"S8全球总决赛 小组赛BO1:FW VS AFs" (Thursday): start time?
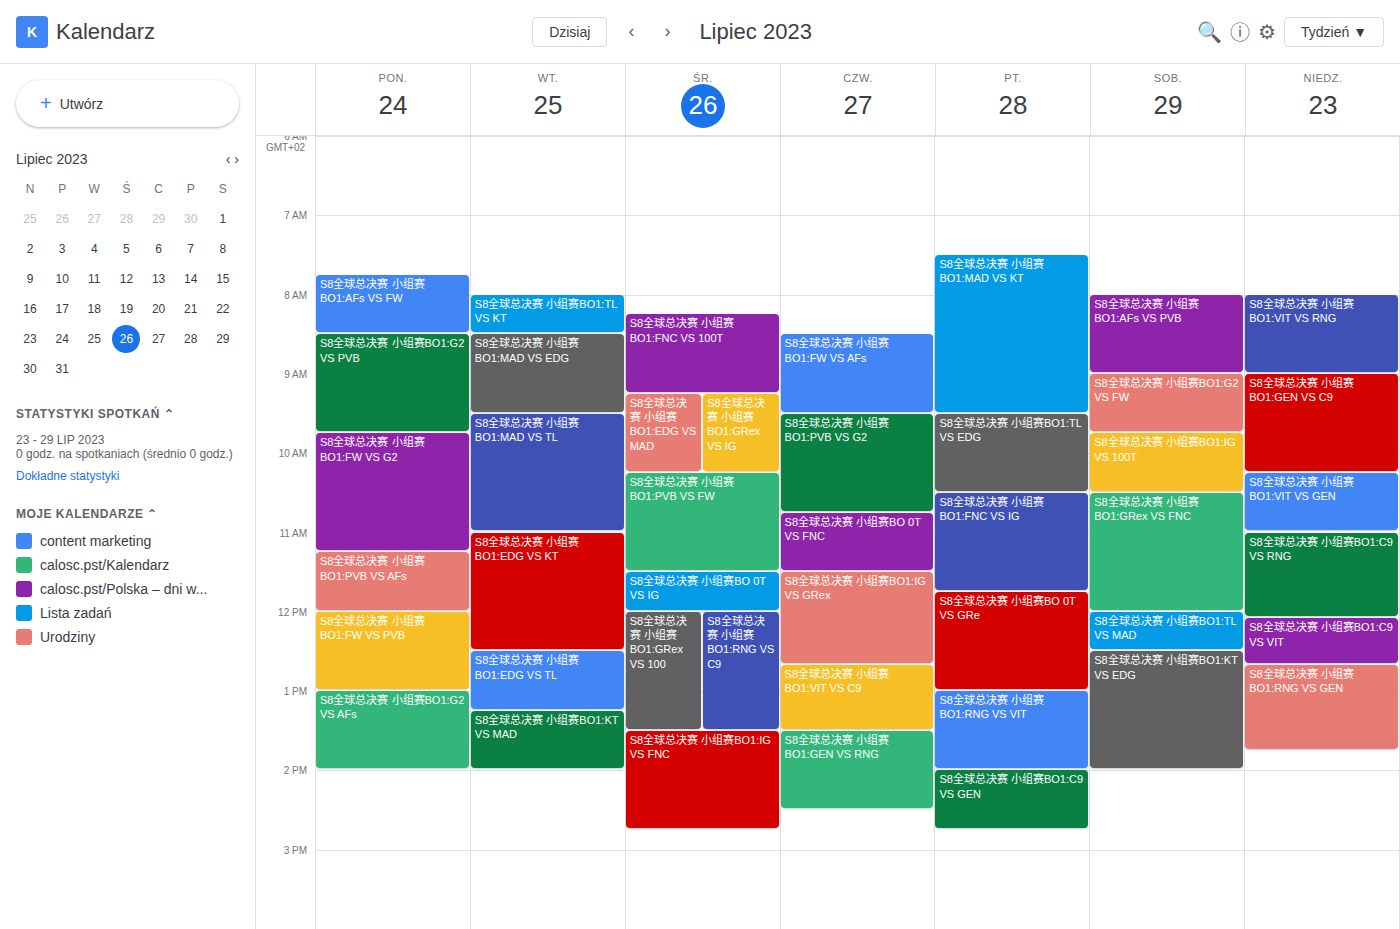
8:30 AM